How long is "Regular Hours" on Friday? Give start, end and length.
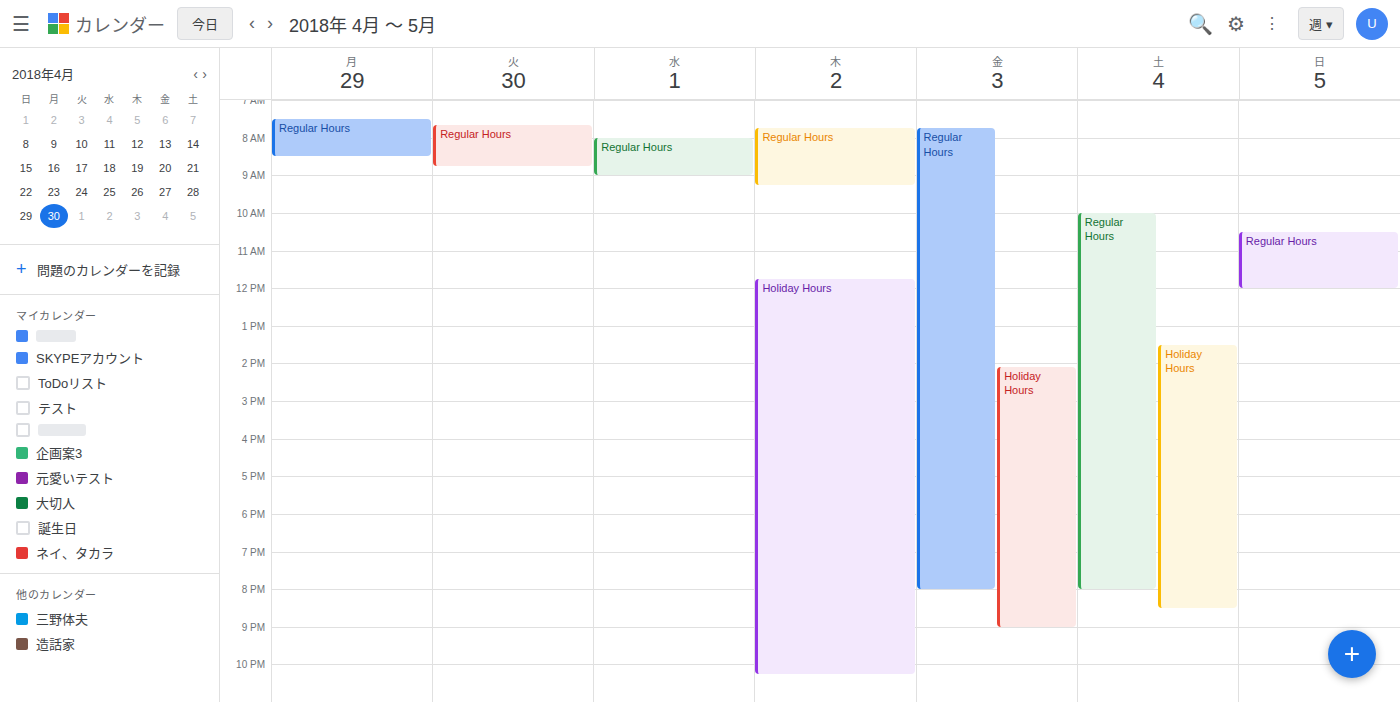
7:45 AM to 8:00 PM, 12 hours 15 minutes